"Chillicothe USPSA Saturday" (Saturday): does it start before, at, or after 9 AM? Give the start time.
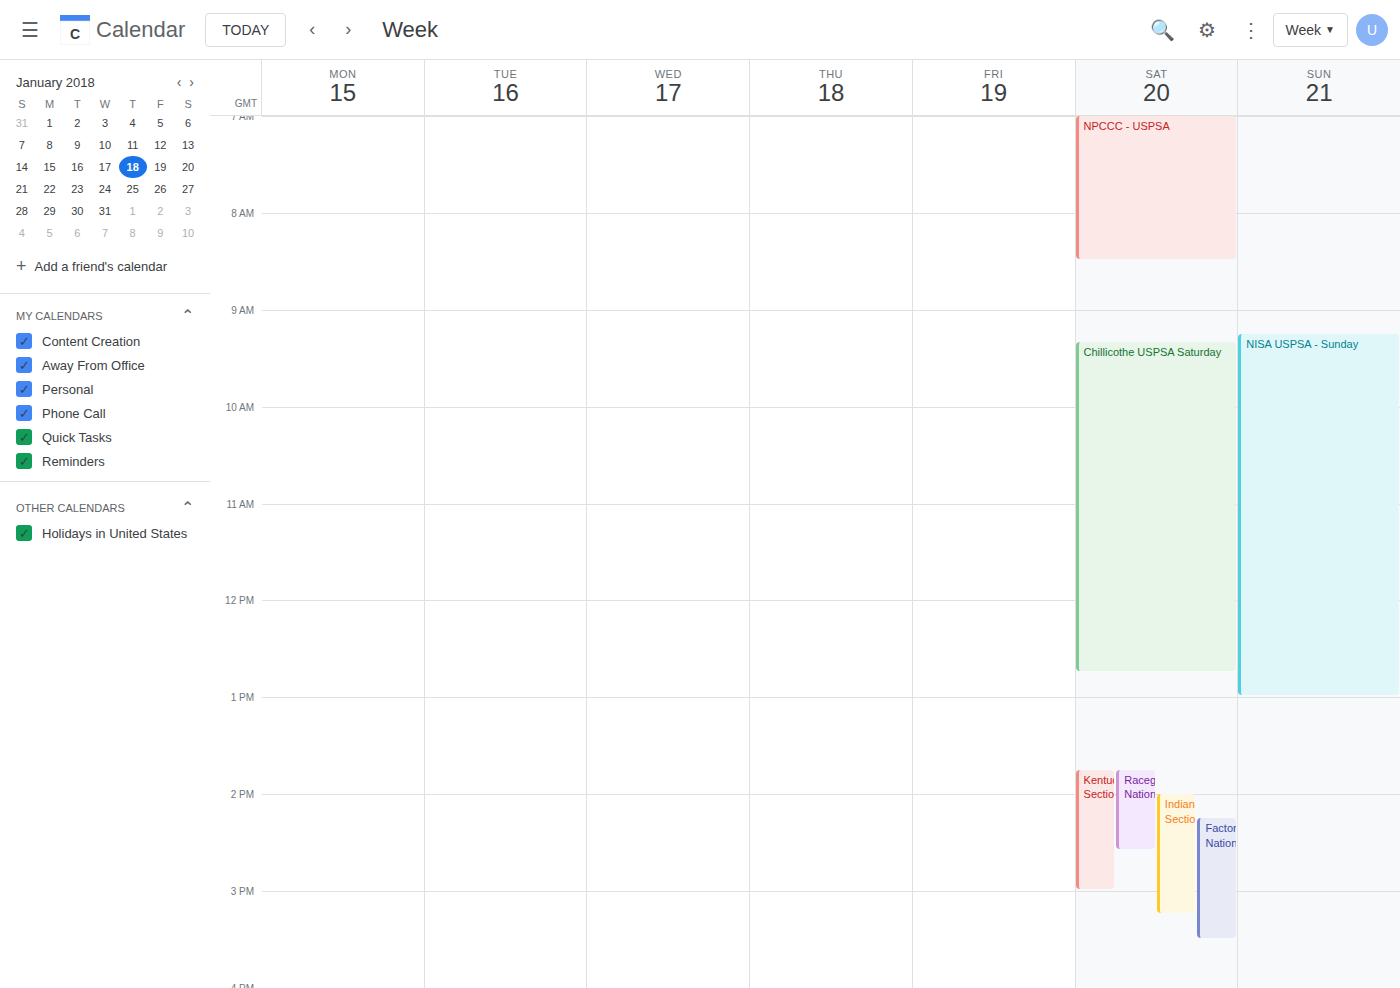
9:20 AM -- after 9 AM, 20 minutes below the 9 AM line.